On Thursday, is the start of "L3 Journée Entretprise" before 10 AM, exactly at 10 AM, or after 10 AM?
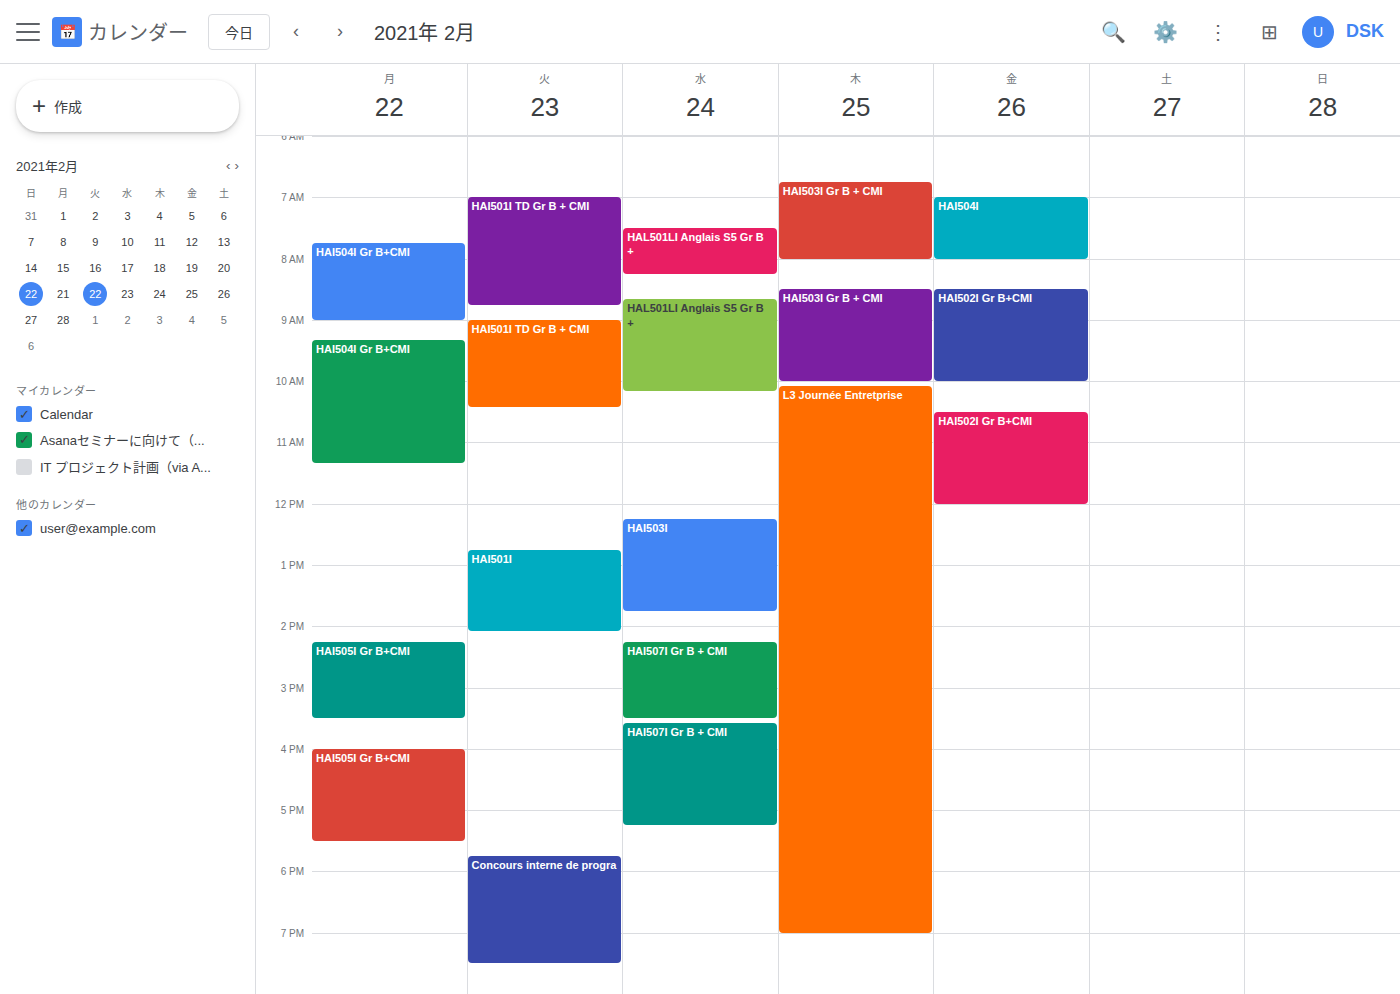
10:05 AM -- after 10 AM, 5 minutes below the 10 AM line.